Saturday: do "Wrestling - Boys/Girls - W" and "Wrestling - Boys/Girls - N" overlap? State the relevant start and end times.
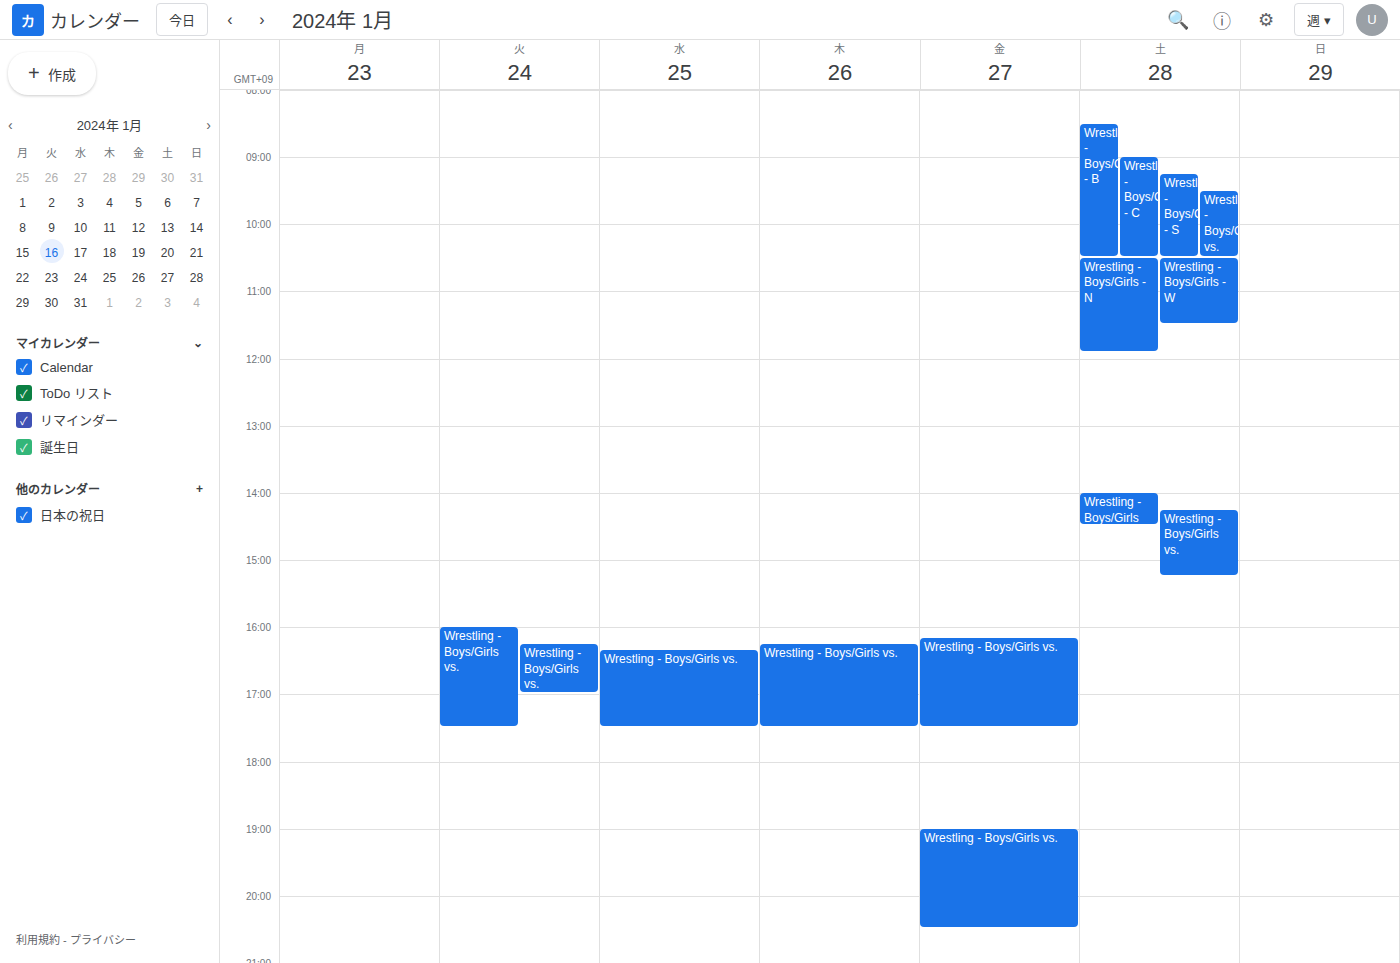
"Wrestling - Boys/Girls - N" starts at 10:30 AM, before "Wrestling - Boys/Girls - W" ends at 11:30 AM -- they overlap.